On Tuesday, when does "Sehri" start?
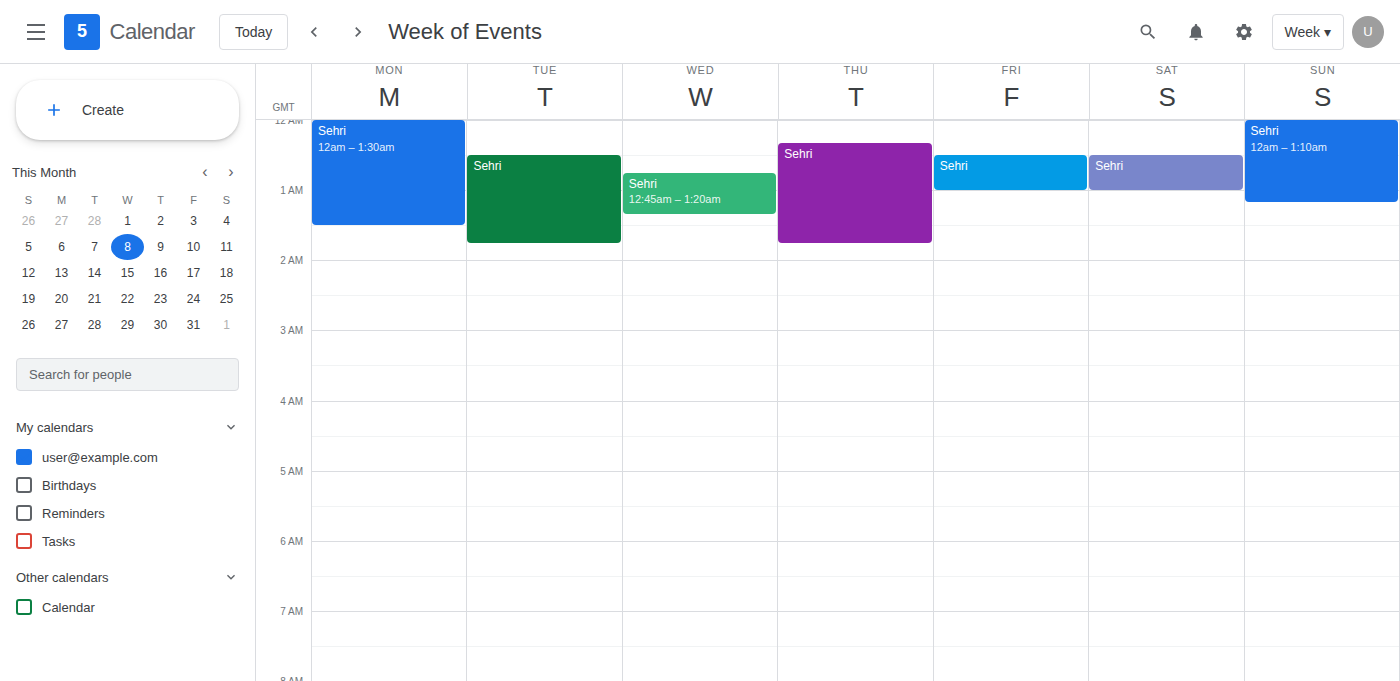
12:30 AM